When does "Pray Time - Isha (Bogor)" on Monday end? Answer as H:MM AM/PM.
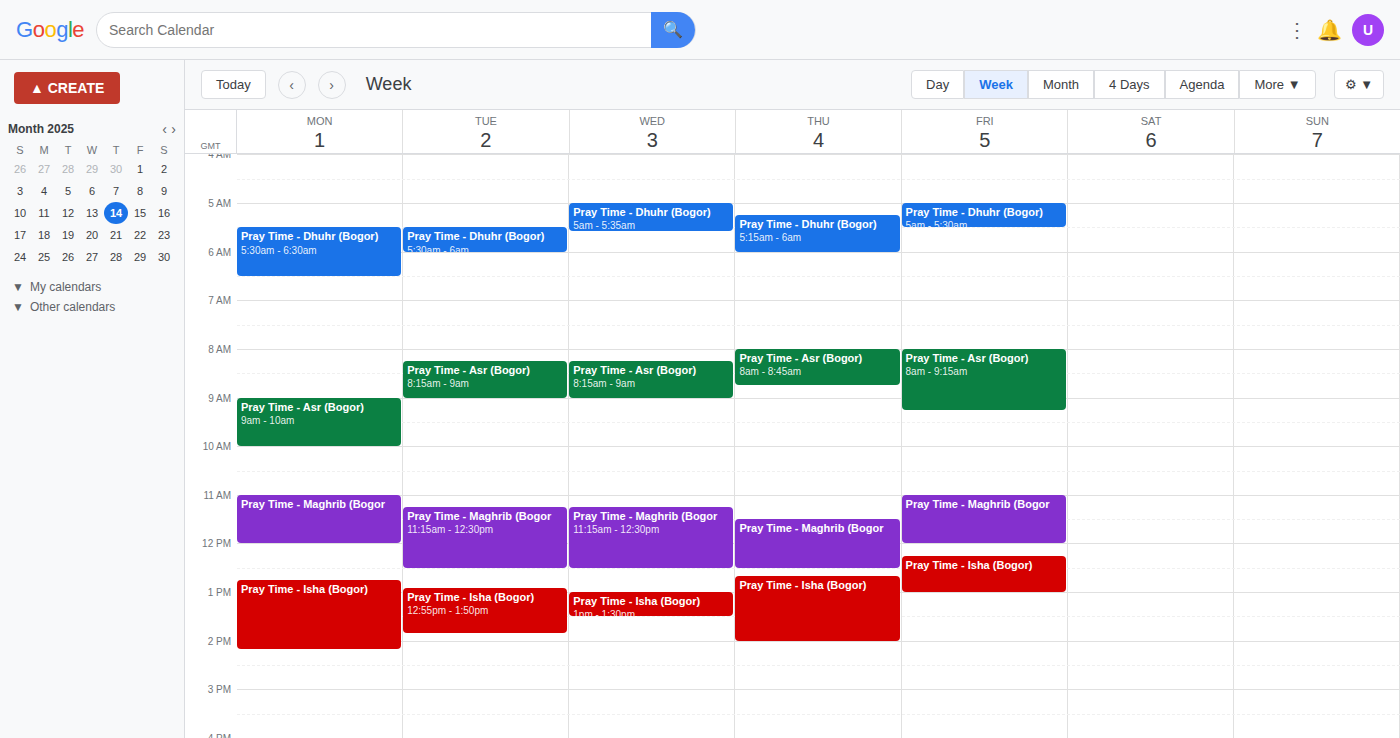
2:10 PM